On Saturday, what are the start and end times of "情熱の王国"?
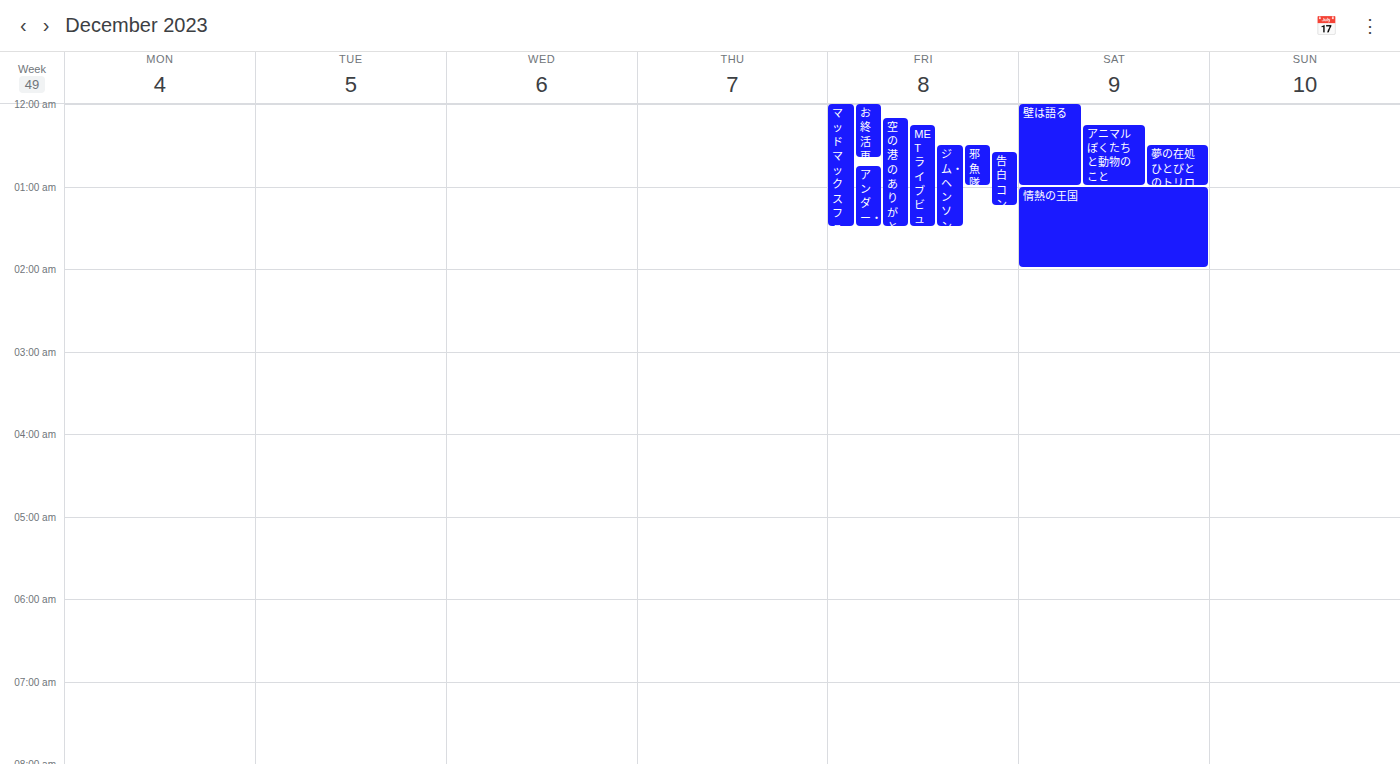
1:00 AM to 2:00 AM